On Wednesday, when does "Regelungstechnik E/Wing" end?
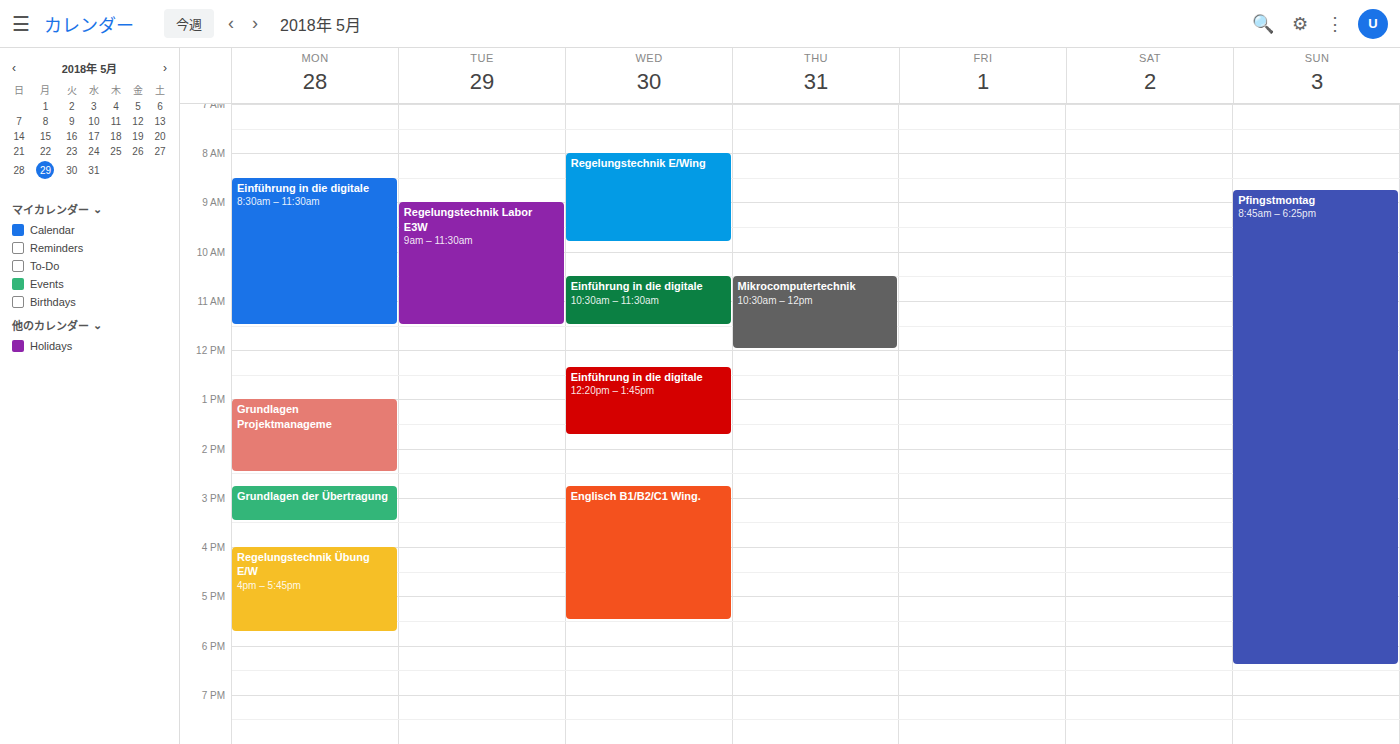
09:50